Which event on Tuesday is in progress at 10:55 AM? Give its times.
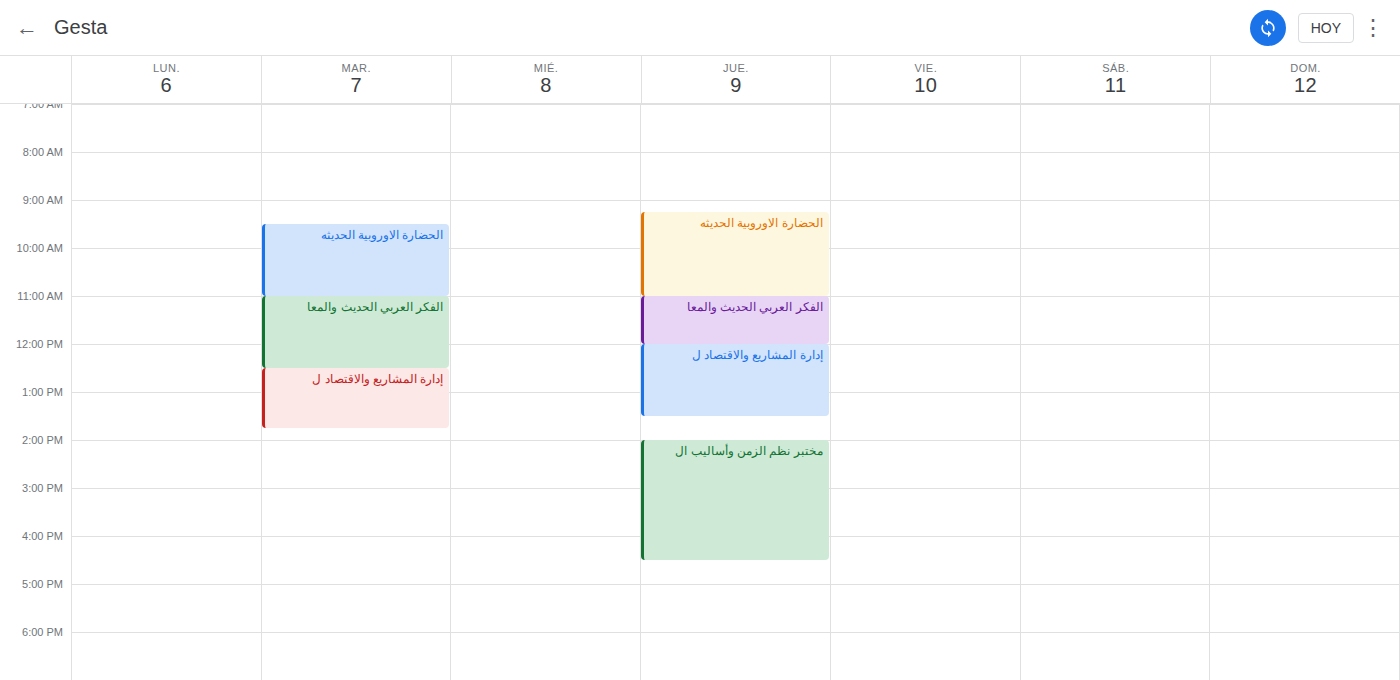
"الحضارة الاوروبية الحديثه", 9:30 AM to 11:00 AM